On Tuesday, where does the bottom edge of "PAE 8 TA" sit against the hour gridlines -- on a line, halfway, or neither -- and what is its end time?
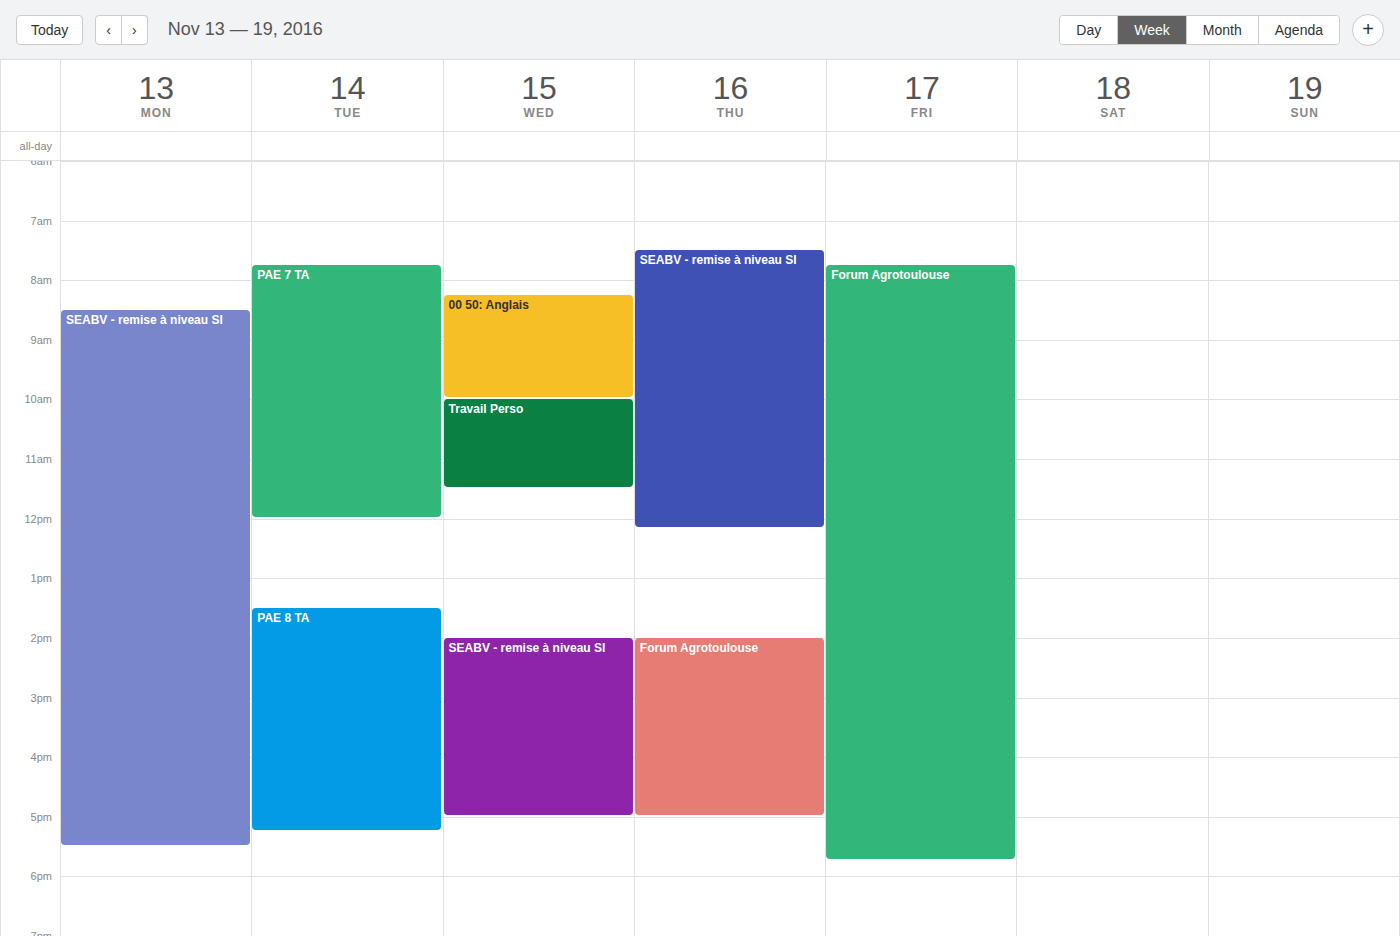
5:15 PM -- neither: a quarter of the way from the 5 PM line to the 6 PM line.